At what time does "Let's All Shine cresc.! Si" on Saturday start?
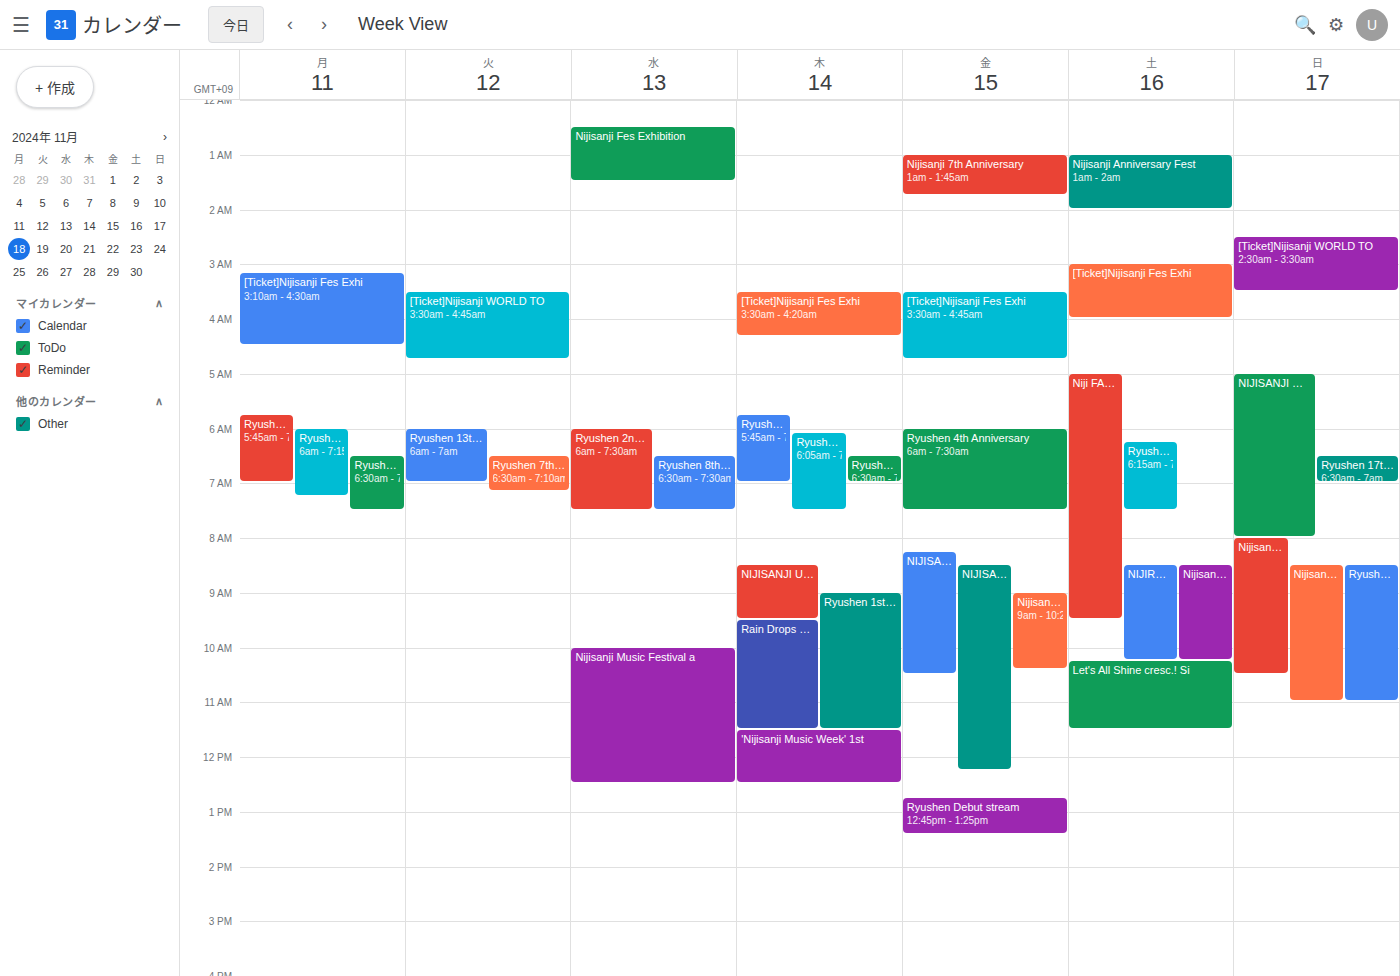
10:15 AM